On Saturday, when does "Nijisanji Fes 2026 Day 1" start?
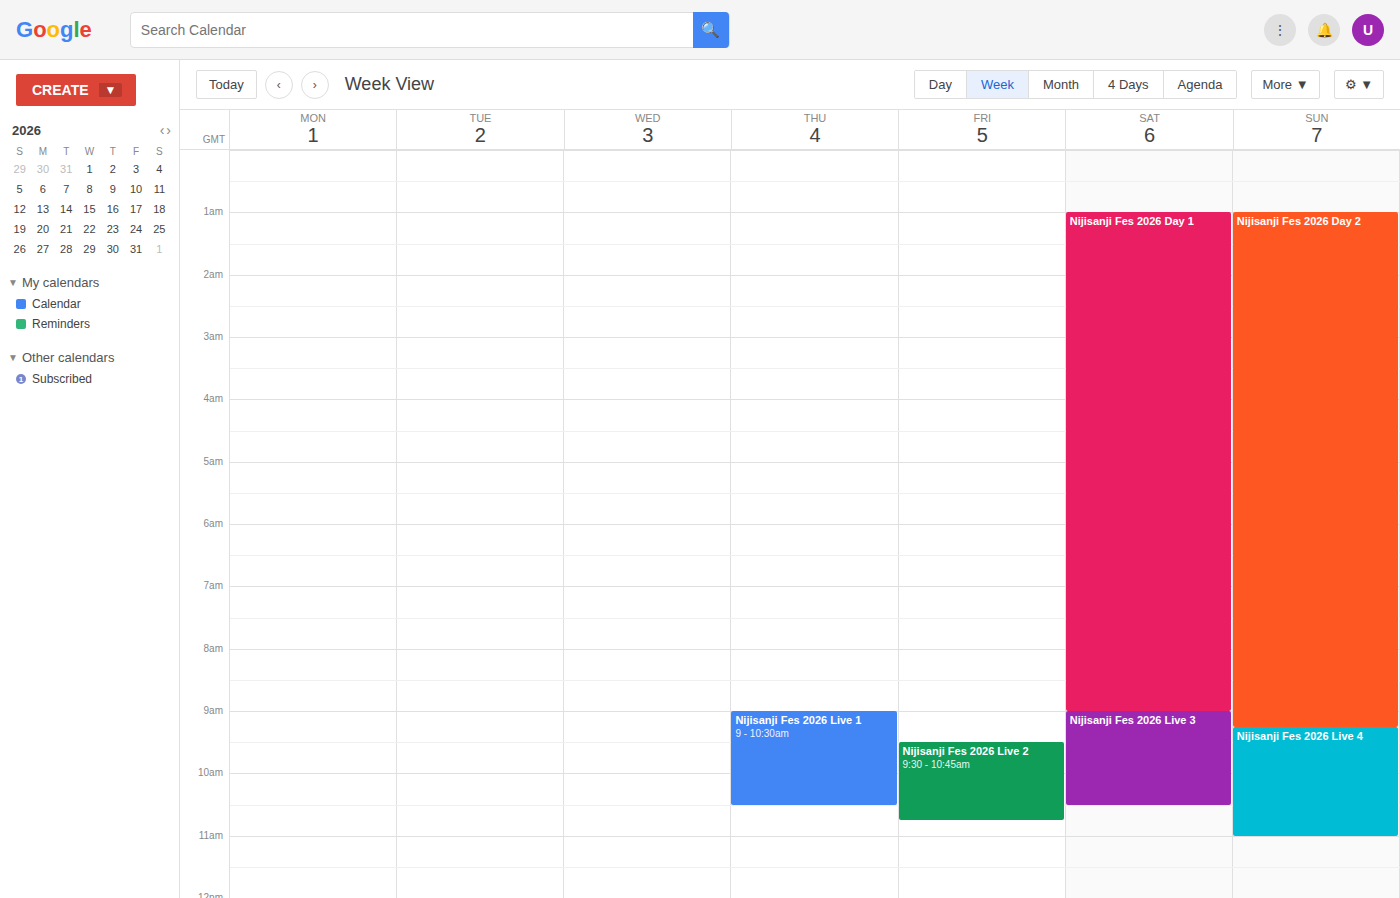
1:00 AM